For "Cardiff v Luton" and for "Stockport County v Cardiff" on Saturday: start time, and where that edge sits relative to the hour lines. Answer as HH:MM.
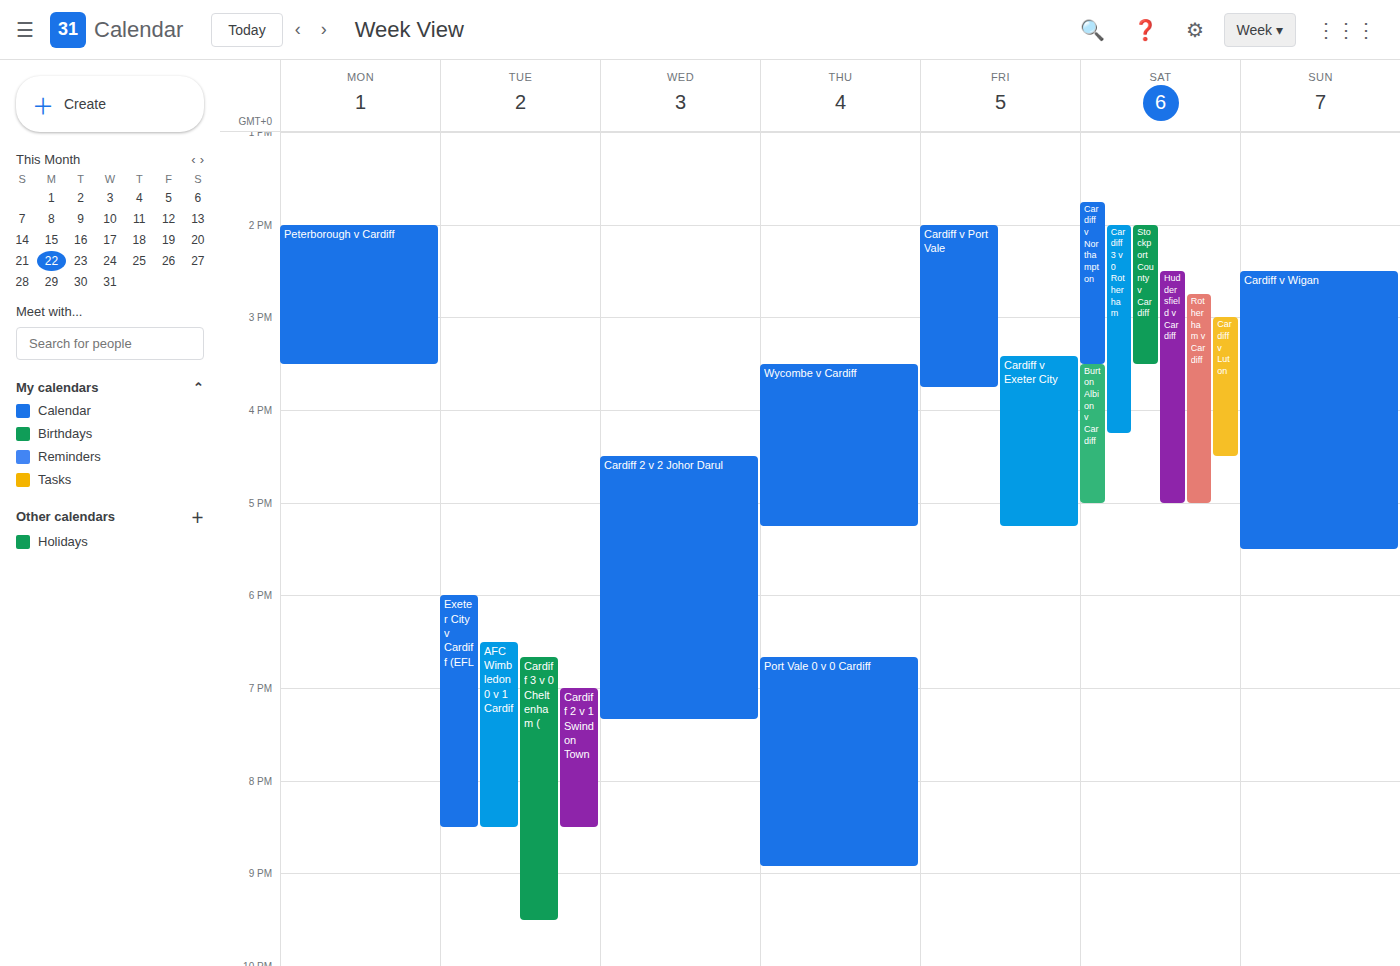
"Cardiff v Luton": 15:00, exactly on the 15:00 line. "Stockport County v Cardiff": 14:00, exactly on the 14:00 line.